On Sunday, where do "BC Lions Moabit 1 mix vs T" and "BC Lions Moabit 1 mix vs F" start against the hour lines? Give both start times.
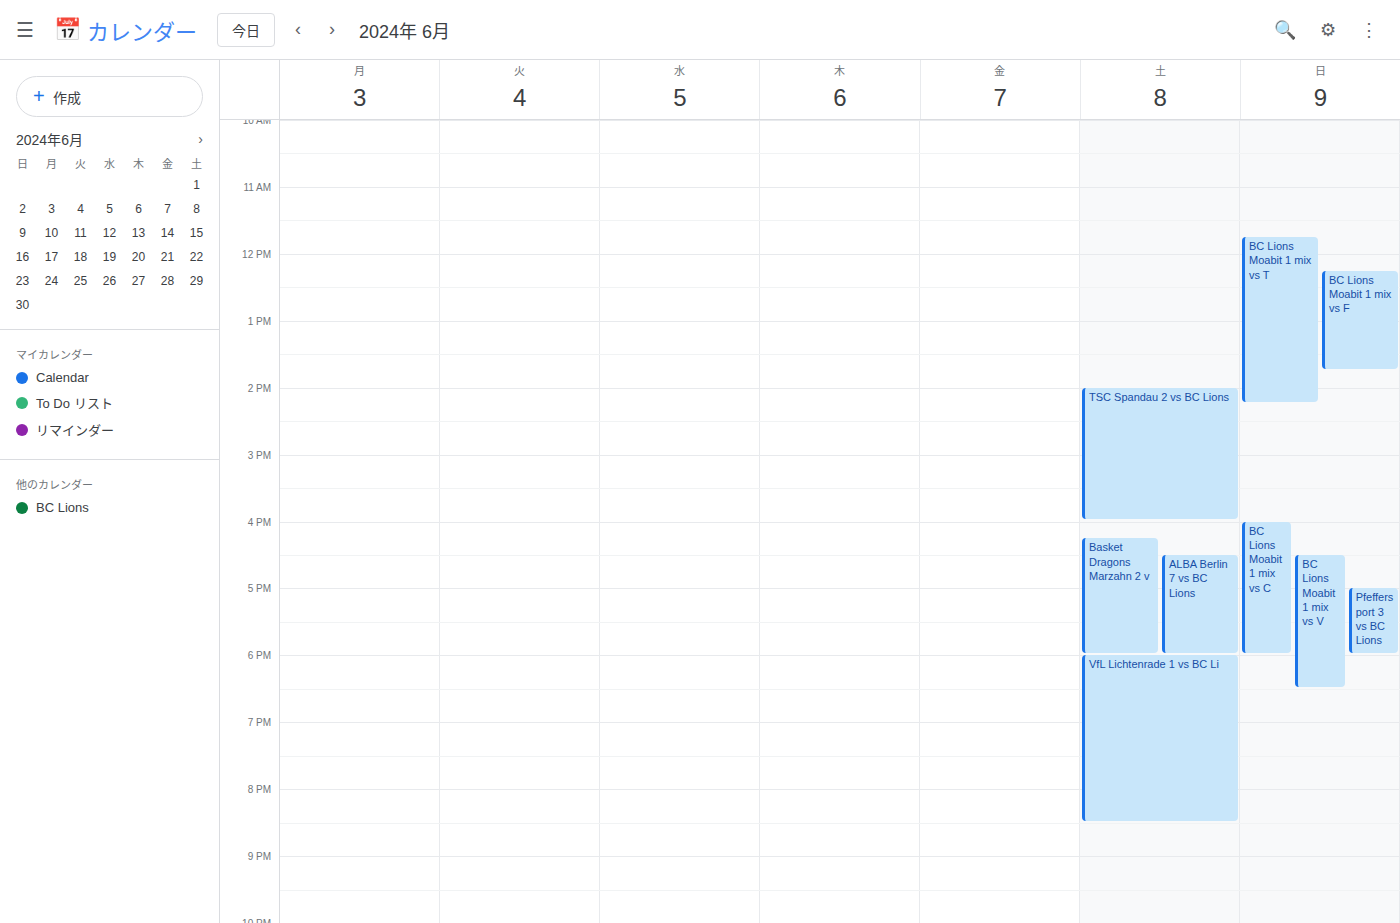
"BC Lions Moabit 1 mix vs T": 11:45, neither: three quarters of the way from the 11:00 line to the 12:00 line. "BC Lions Moabit 1 mix vs F": 12:15, neither: a quarter of the way from the 12:00 line to the 13:00 line.